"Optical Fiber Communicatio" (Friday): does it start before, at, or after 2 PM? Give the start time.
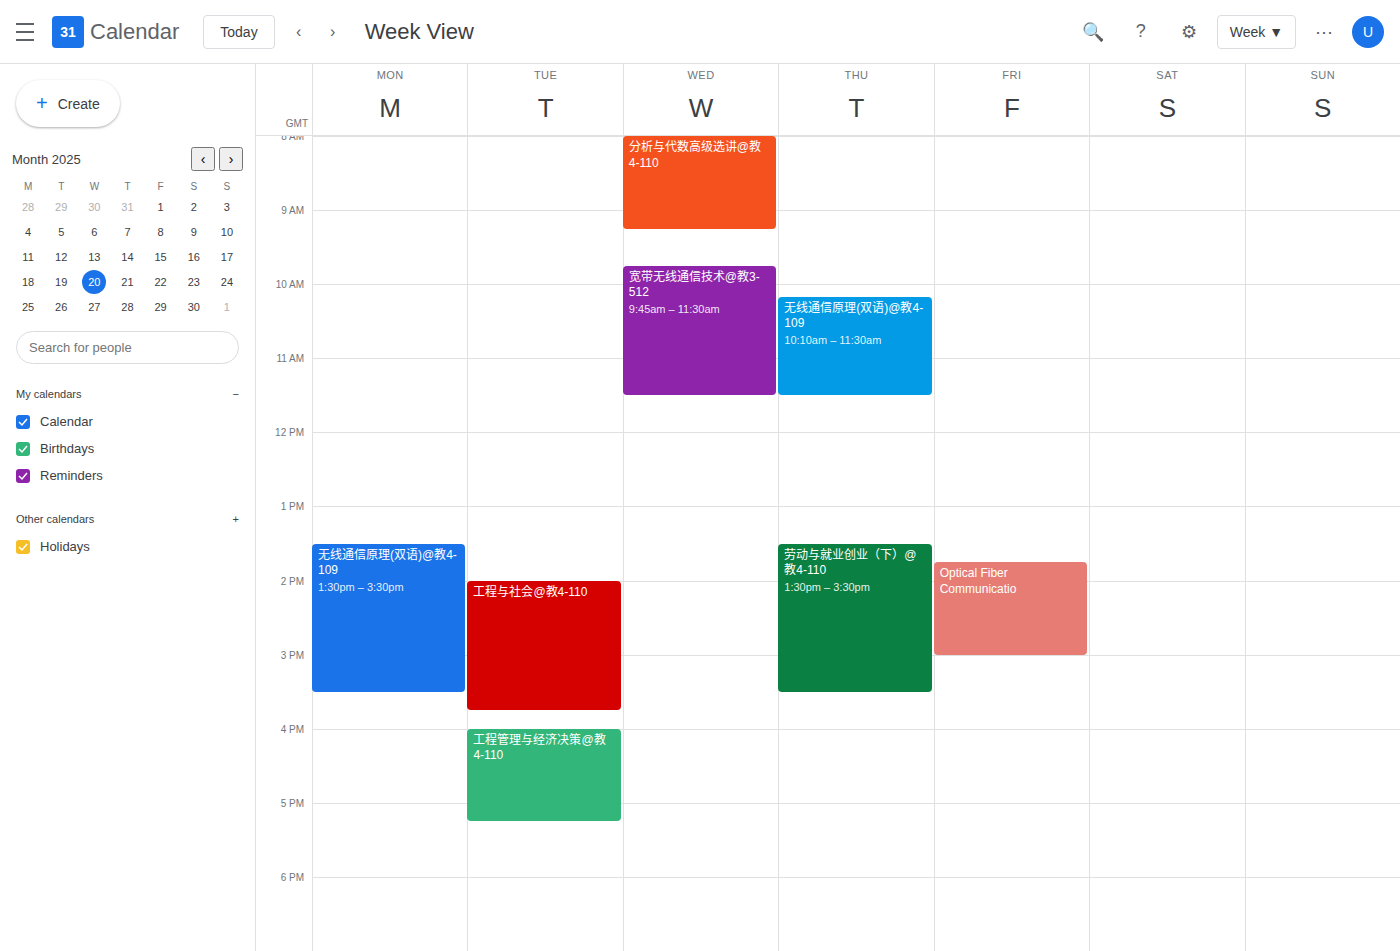
1:45 PM -- before 2 PM, 15 minutes above the 2 PM line.